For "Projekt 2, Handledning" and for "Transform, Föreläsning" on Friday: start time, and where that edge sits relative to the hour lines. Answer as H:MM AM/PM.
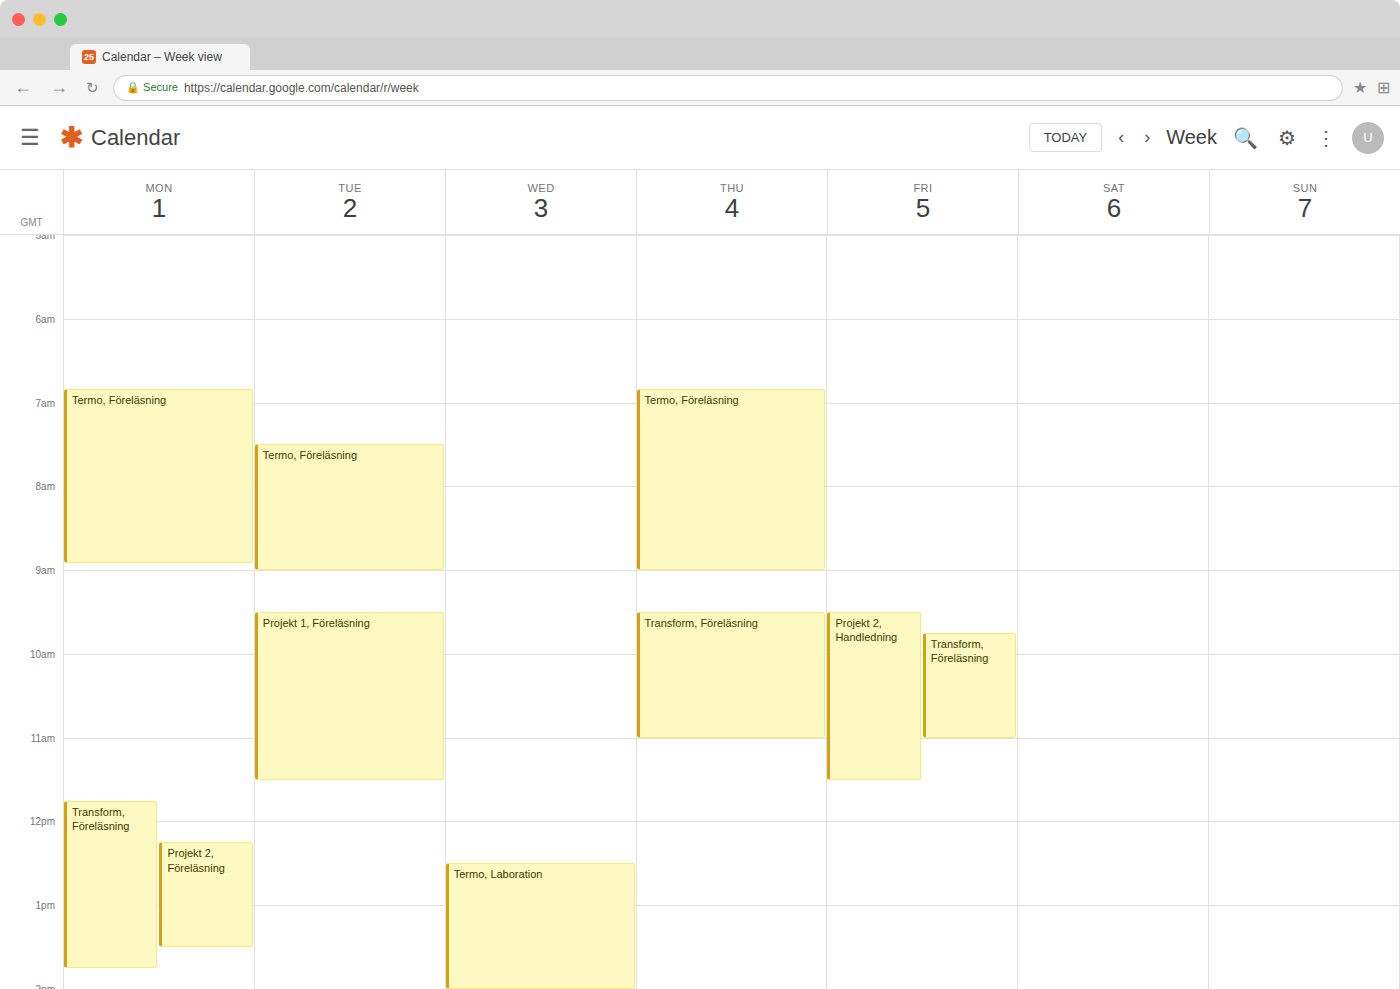
"Projekt 2, Handledning": 9:30 AM, halfway between the 9 AM and 10 AM lines. "Transform, Föreläsning": 9:45 AM, neither: three quarters of the way from the 9 AM line to the 10 AM line.